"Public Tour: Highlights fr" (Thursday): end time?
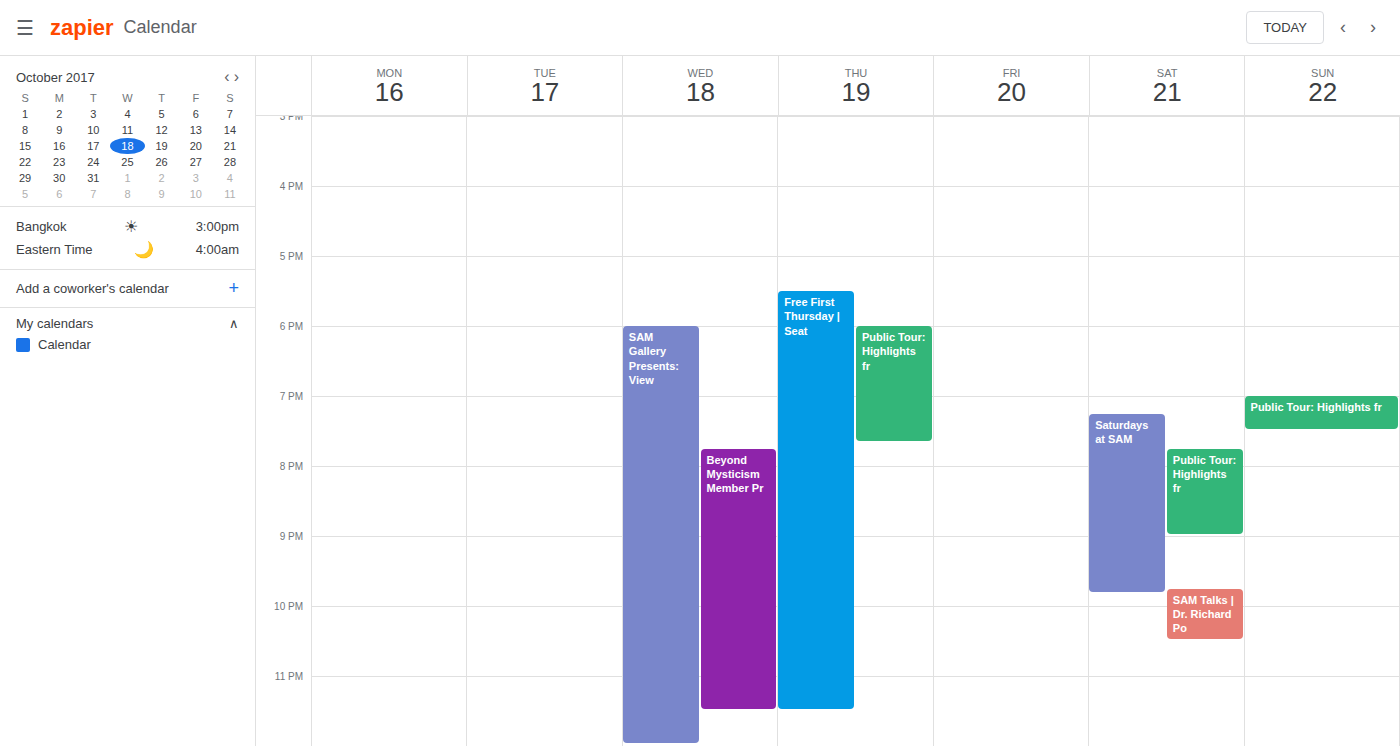
19:40